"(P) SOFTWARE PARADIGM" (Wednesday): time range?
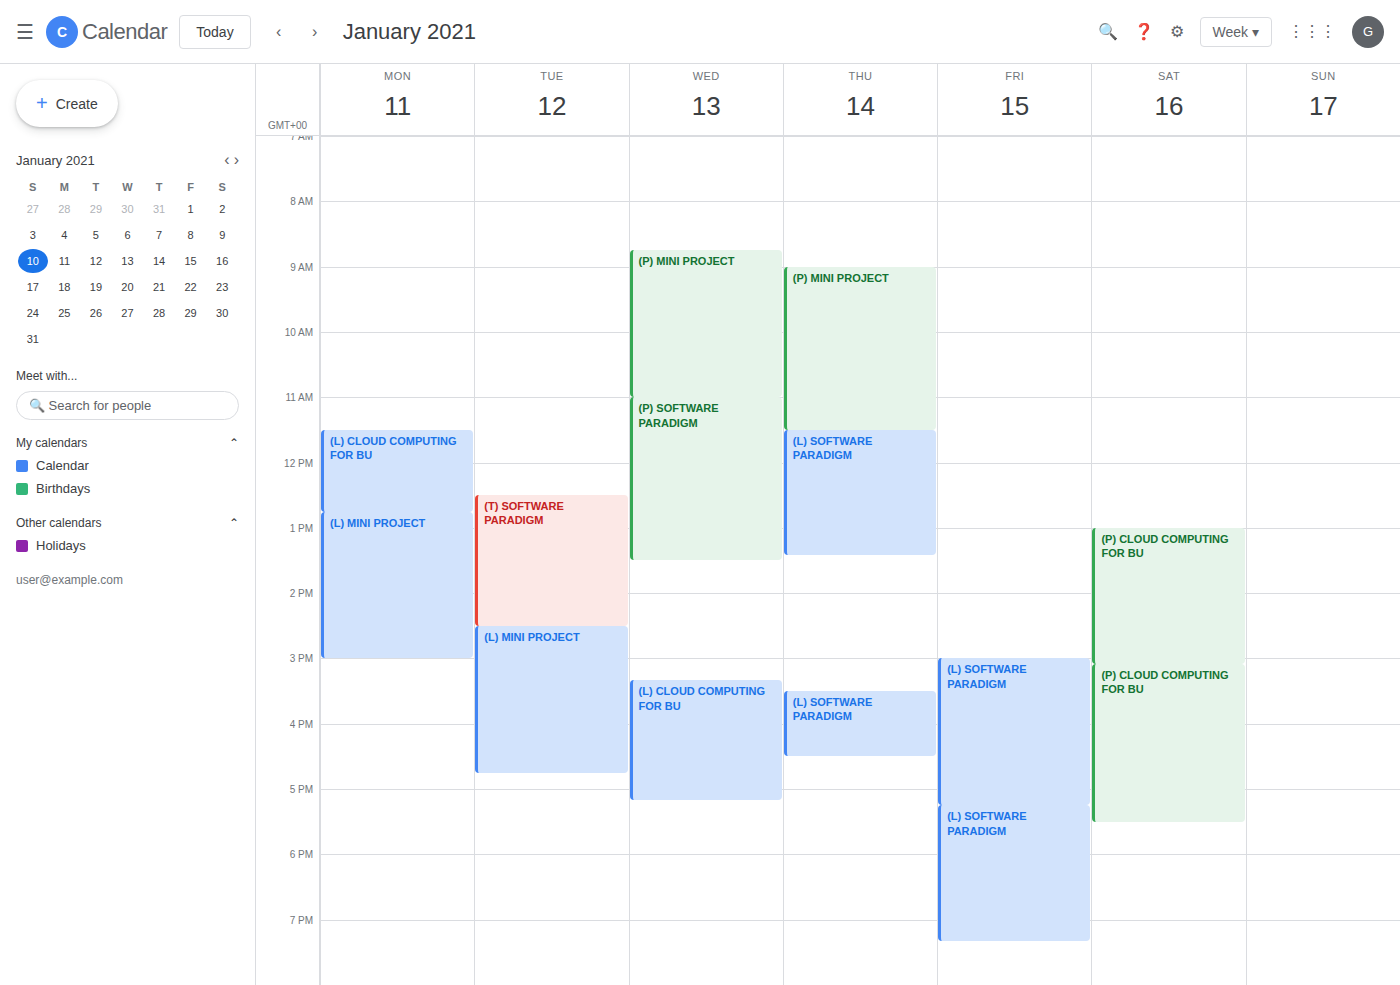
11:00 AM to 1:30 PM